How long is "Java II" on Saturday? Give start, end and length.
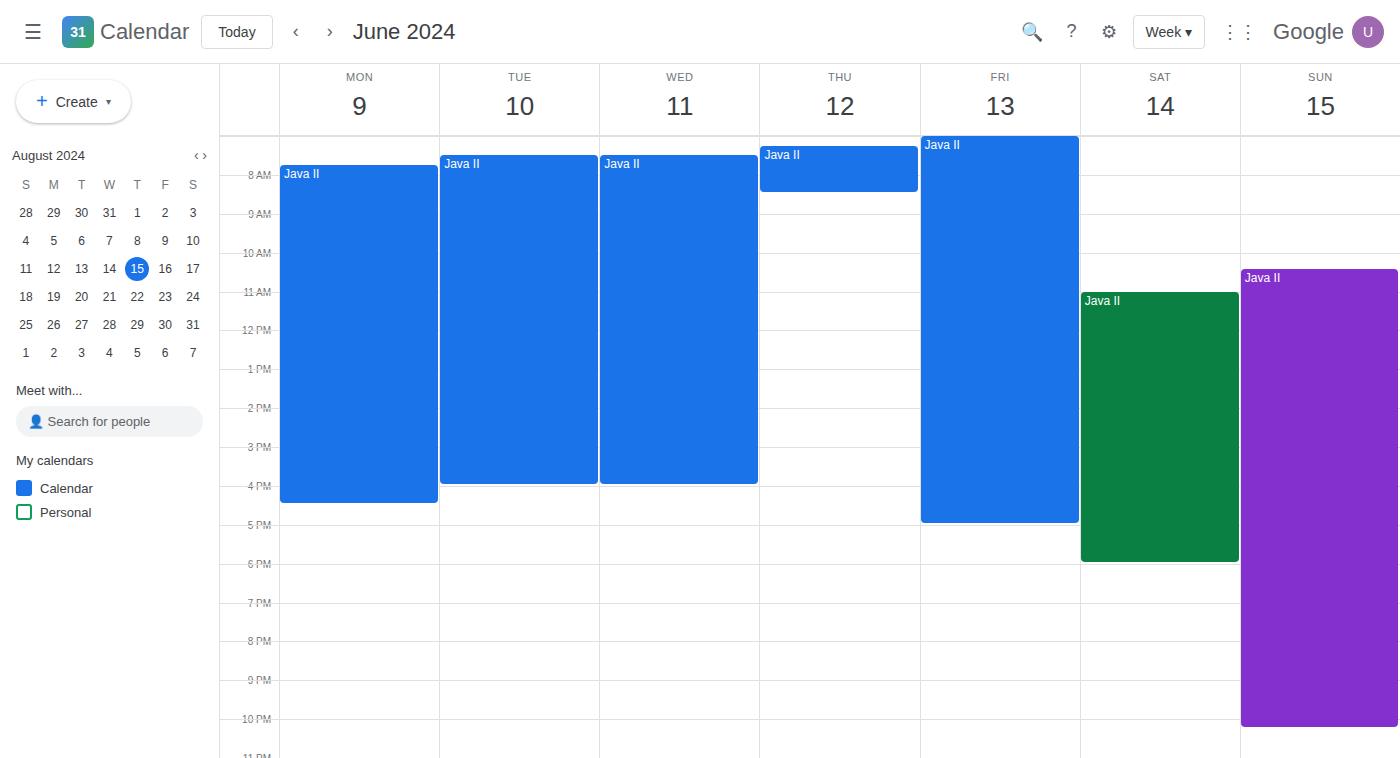
11:00 AM to 6:00 PM, 7 hours